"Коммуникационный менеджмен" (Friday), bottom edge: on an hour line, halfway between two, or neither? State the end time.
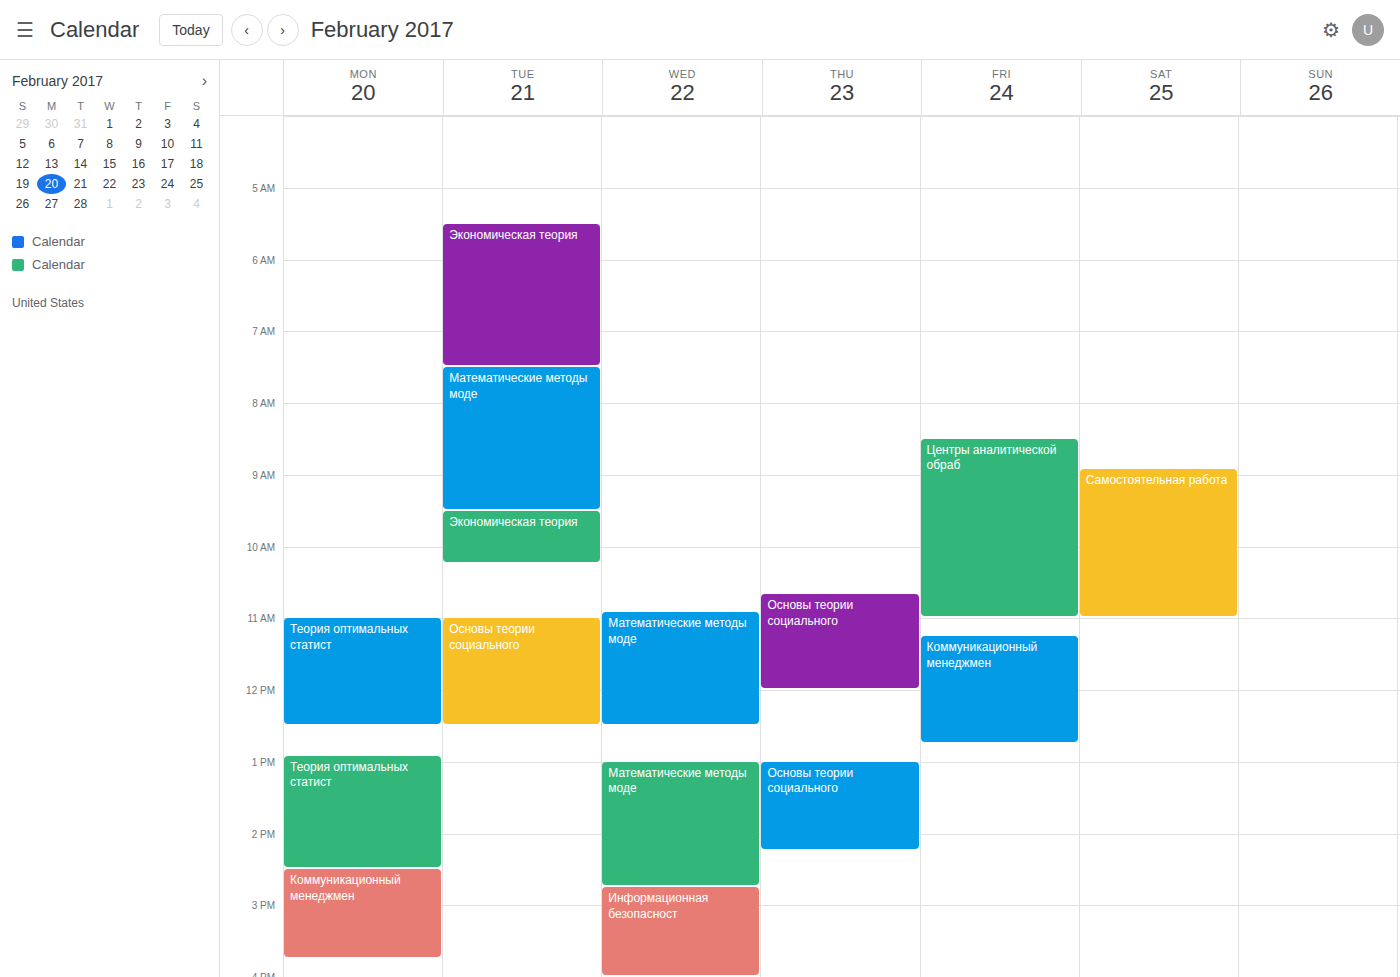
12:45 PM -- neither: three quarters of the way from the 12 PM line to the 1 PM line.